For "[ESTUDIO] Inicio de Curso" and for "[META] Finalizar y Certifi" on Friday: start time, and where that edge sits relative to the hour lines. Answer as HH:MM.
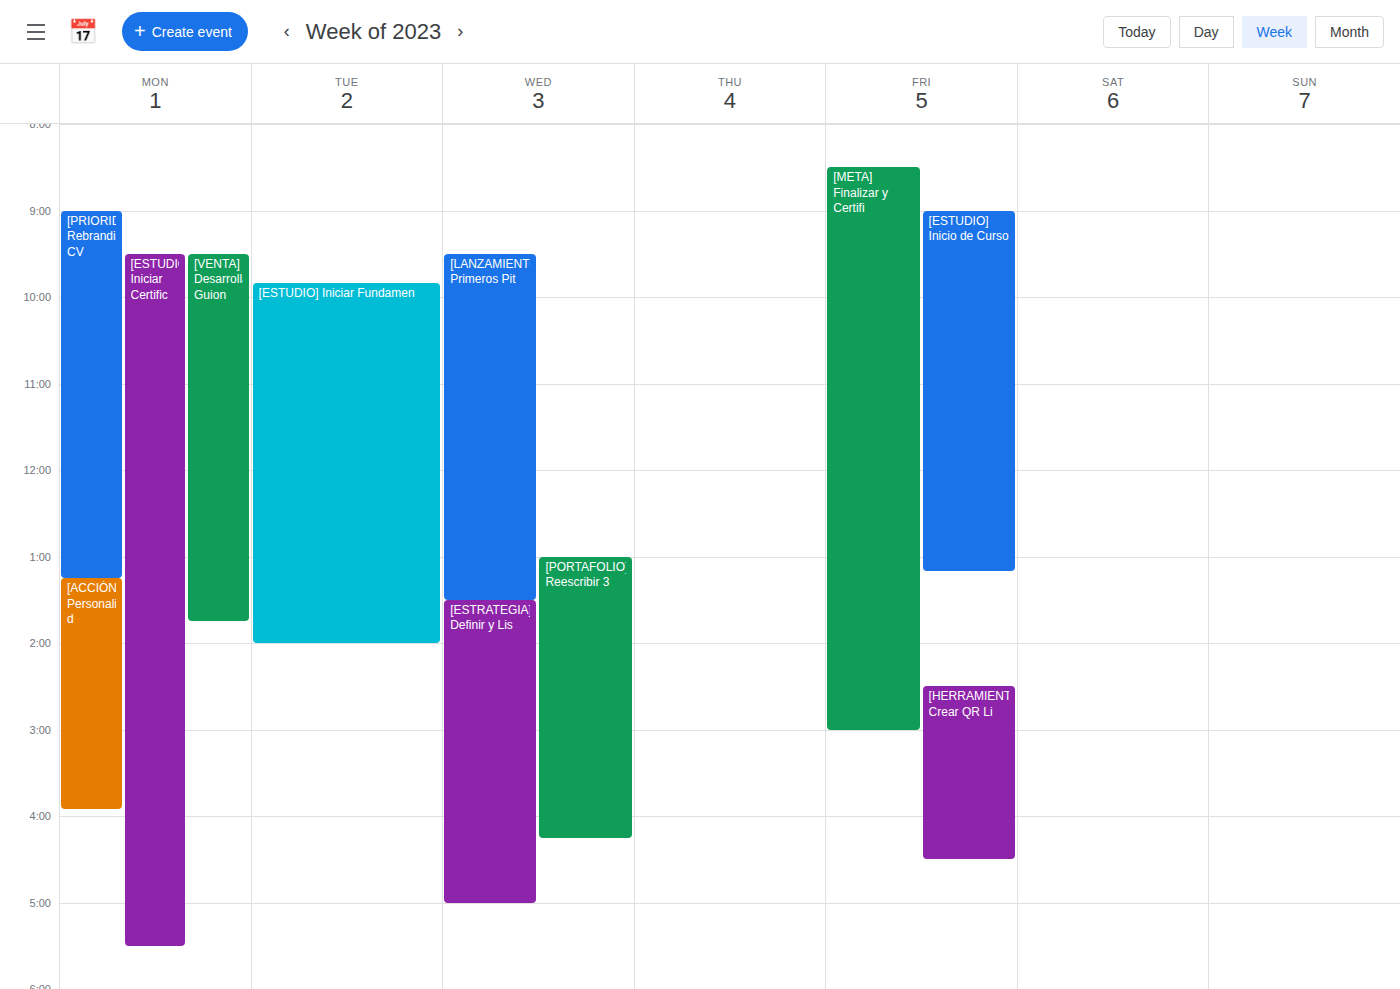
"[ESTUDIO] Inicio de Curso": 09:00, exactly on the 09:00 line. "[META] Finalizar y Certifi": 08:30, halfway between the 08:00 and 09:00 lines.